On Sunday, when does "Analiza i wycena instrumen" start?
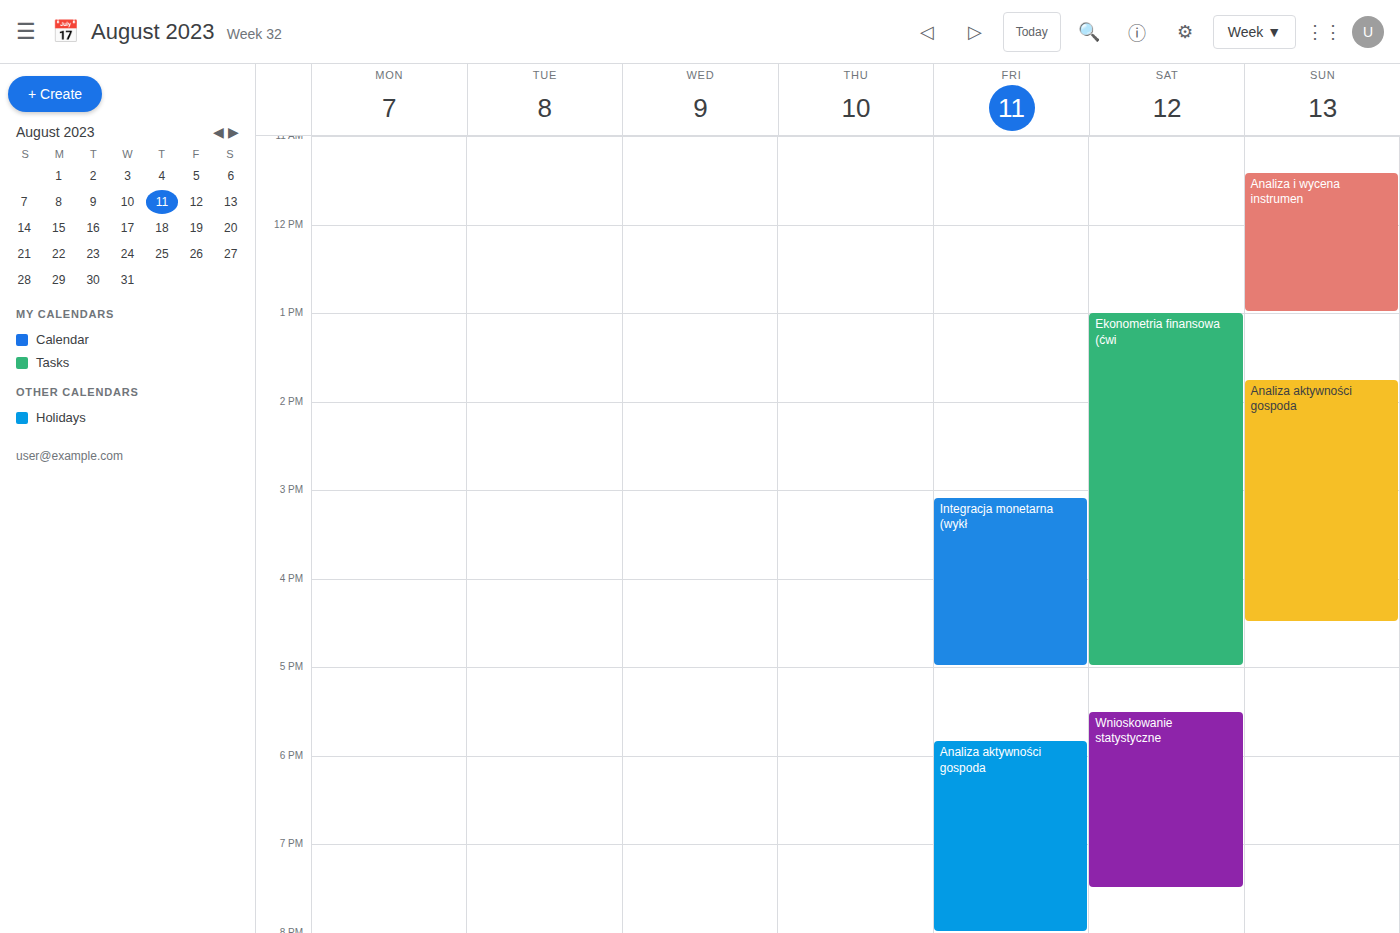
11:25 AM